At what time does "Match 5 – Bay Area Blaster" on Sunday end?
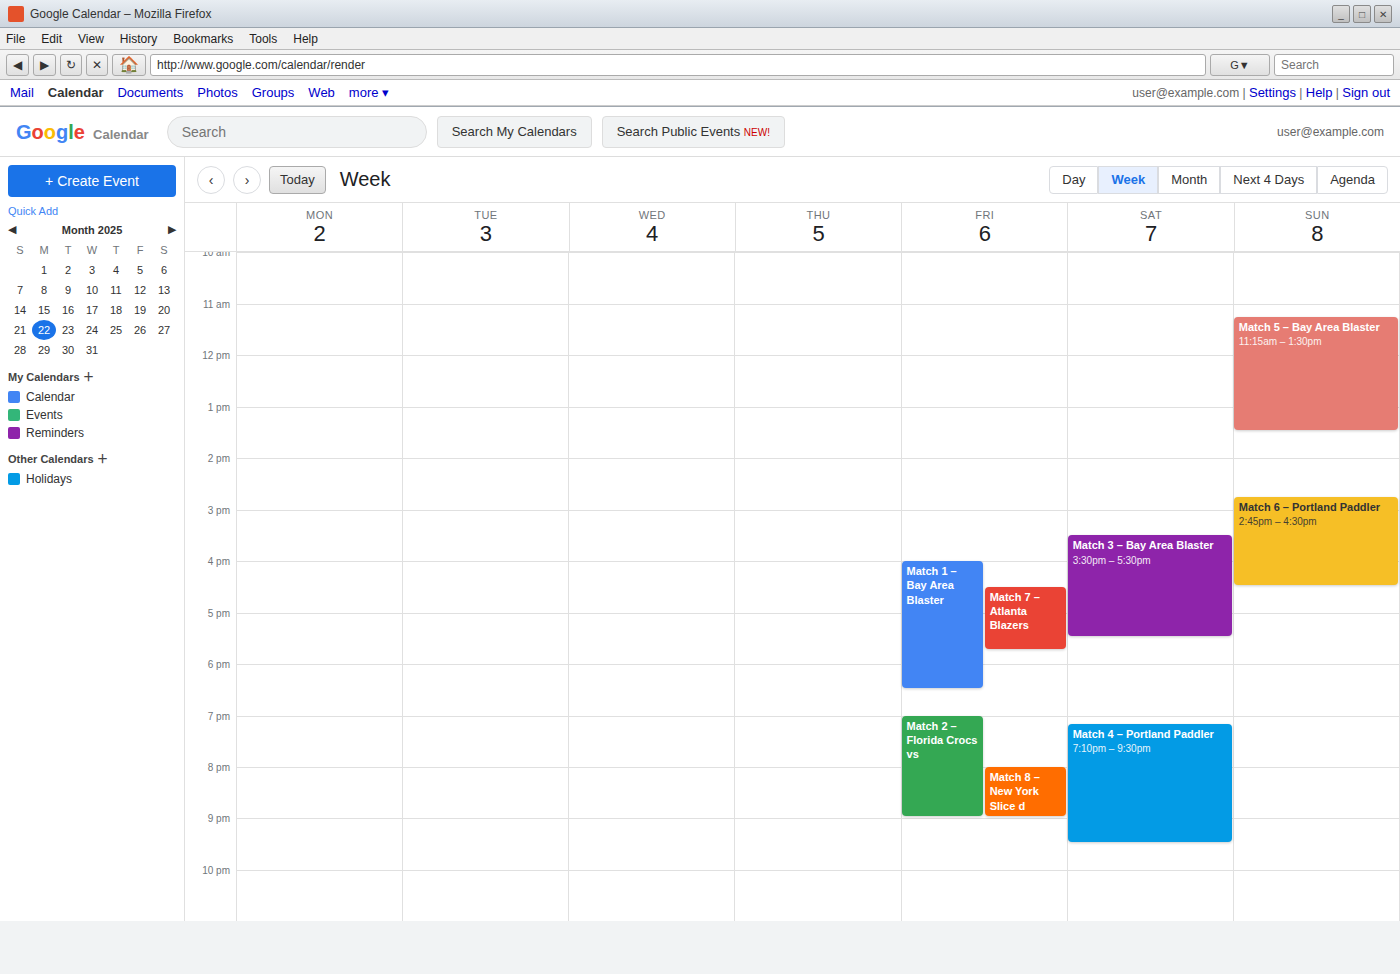
1:30 PM